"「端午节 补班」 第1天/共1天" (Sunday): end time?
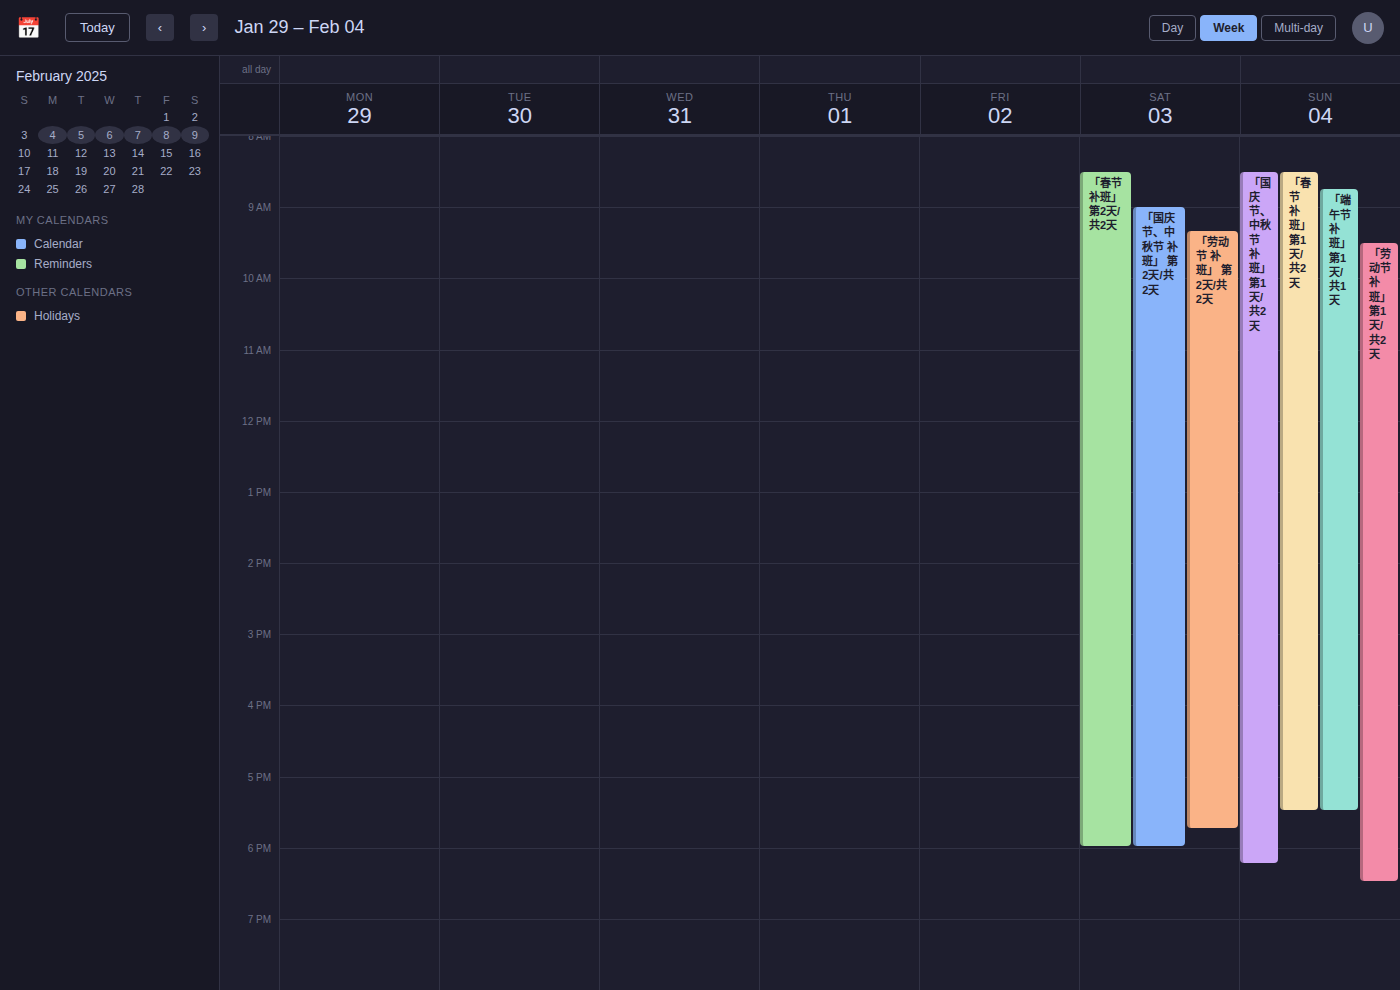
5:30 PM